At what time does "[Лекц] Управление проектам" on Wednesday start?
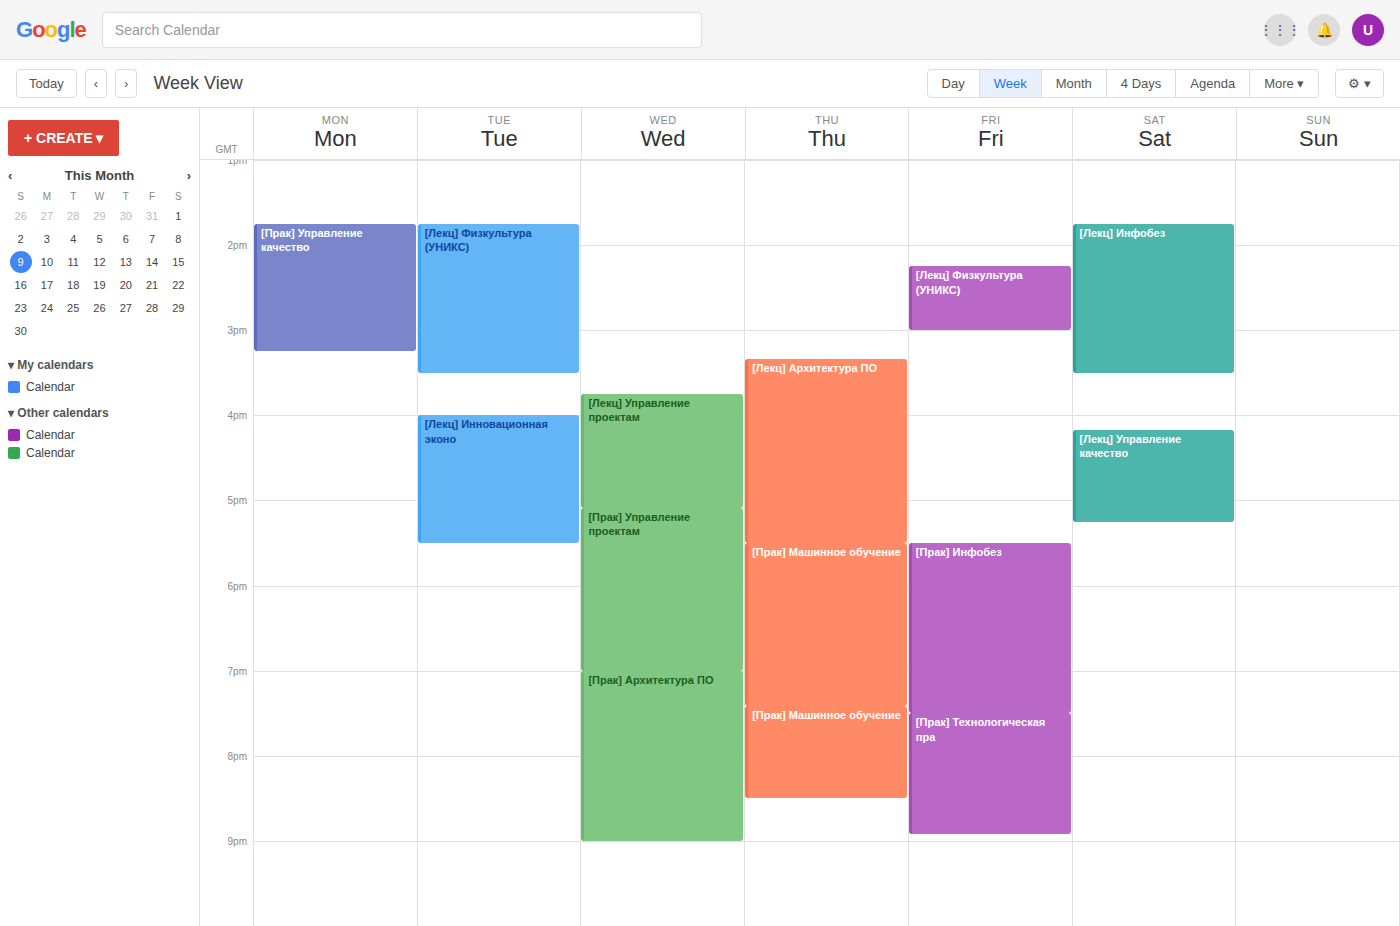
3:45 PM